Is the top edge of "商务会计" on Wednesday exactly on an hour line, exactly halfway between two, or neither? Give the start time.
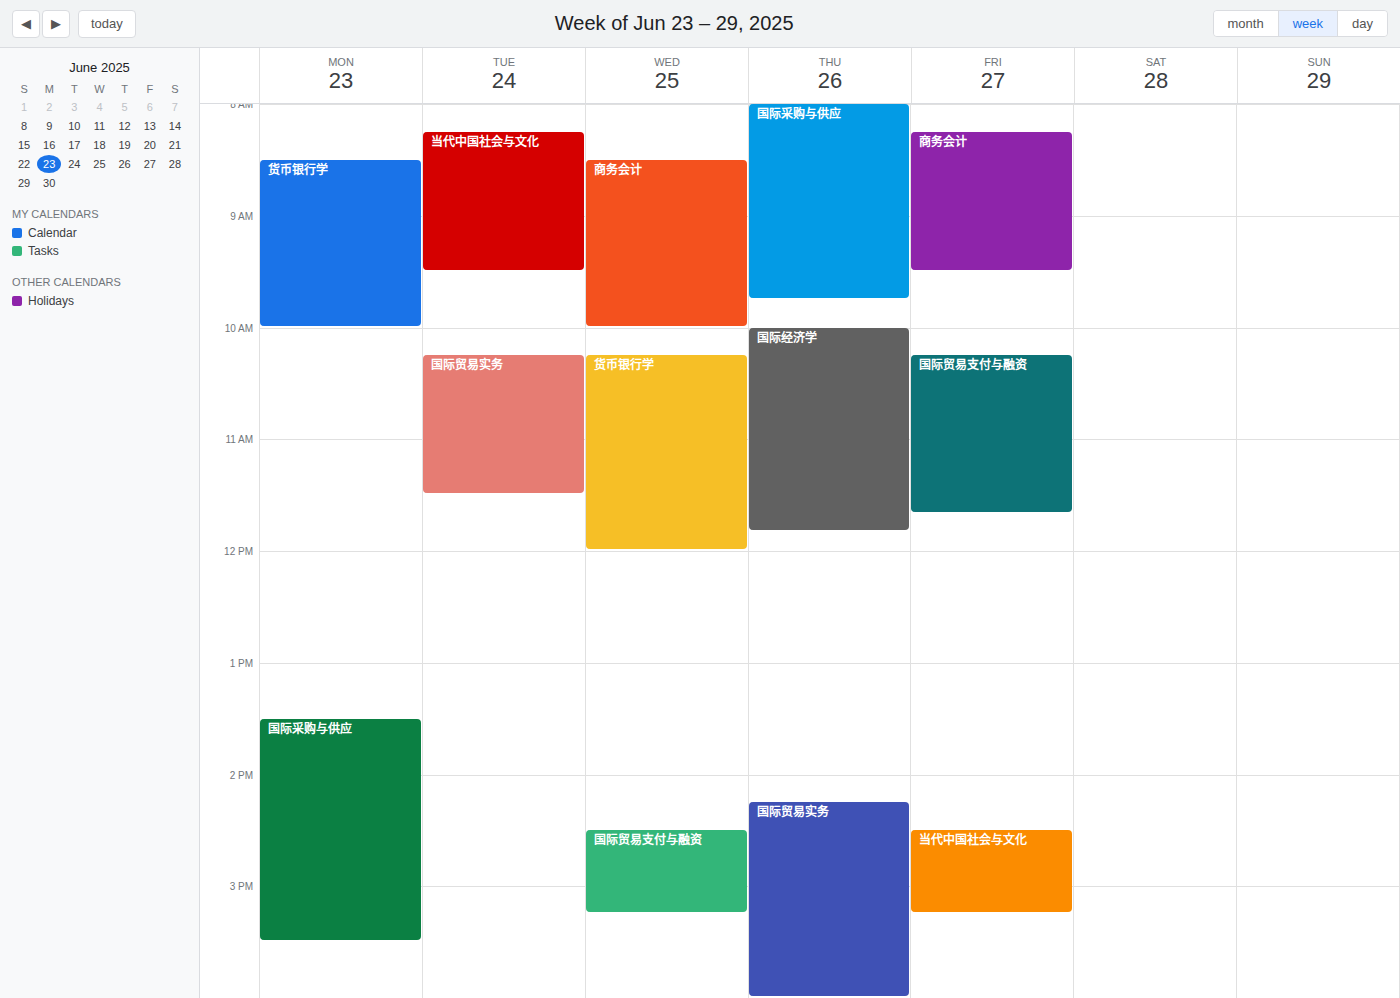
8:30 AM -- halfway between the 8 AM and 9 AM lines.